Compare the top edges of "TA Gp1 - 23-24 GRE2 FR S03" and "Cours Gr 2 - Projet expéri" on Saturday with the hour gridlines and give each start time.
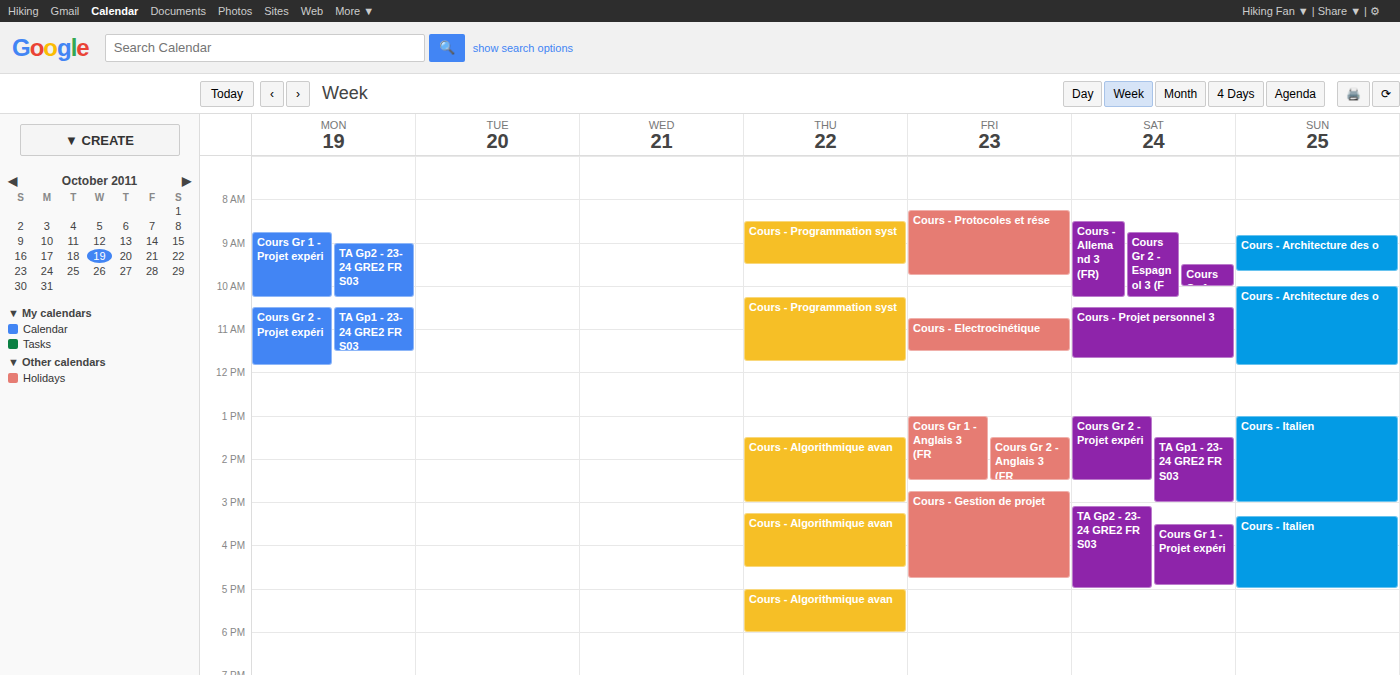
"TA Gp1 - 23-24 GRE2 FR S03": 1:30 PM, halfway between the 1 PM and 2 PM lines. "Cours Gr 2 - Projet expéri": 1:00 PM, exactly on the 1 PM line.